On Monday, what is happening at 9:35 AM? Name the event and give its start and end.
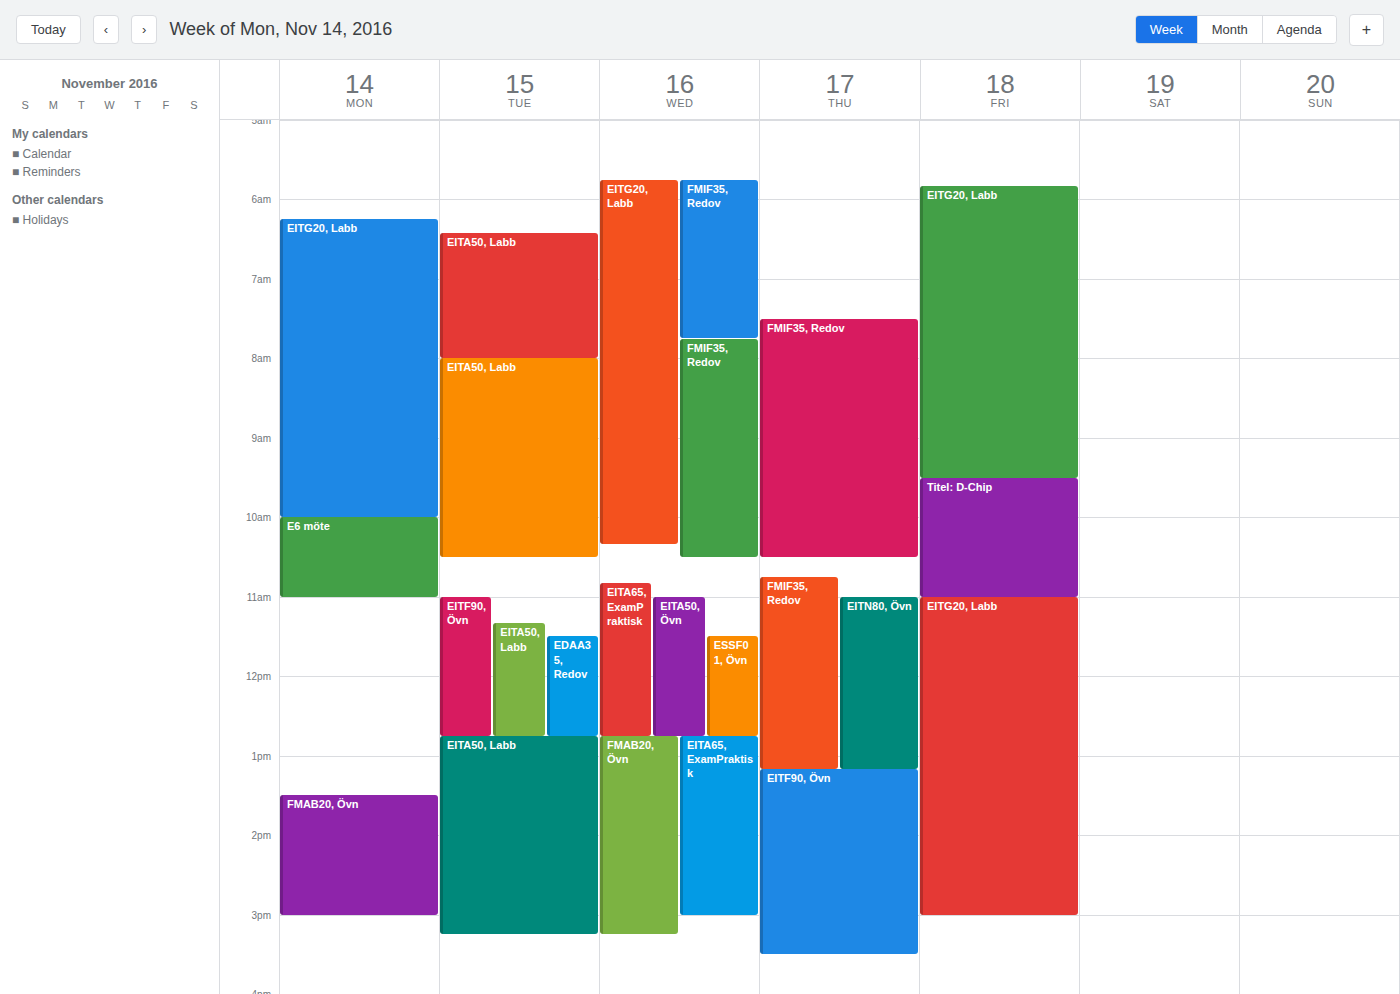
"EITG20, Labb", 6:15 AM to 10:00 AM